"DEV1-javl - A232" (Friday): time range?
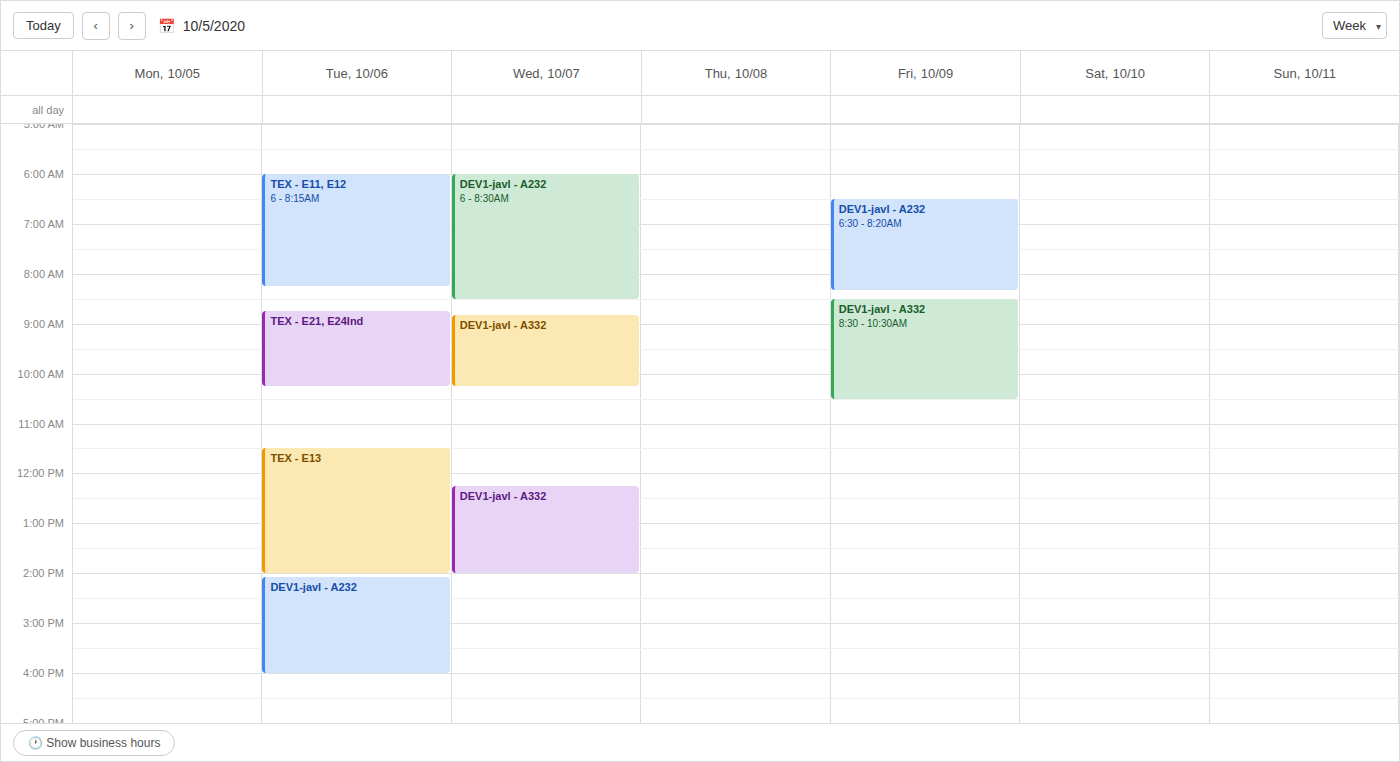
06:30 to 08:20